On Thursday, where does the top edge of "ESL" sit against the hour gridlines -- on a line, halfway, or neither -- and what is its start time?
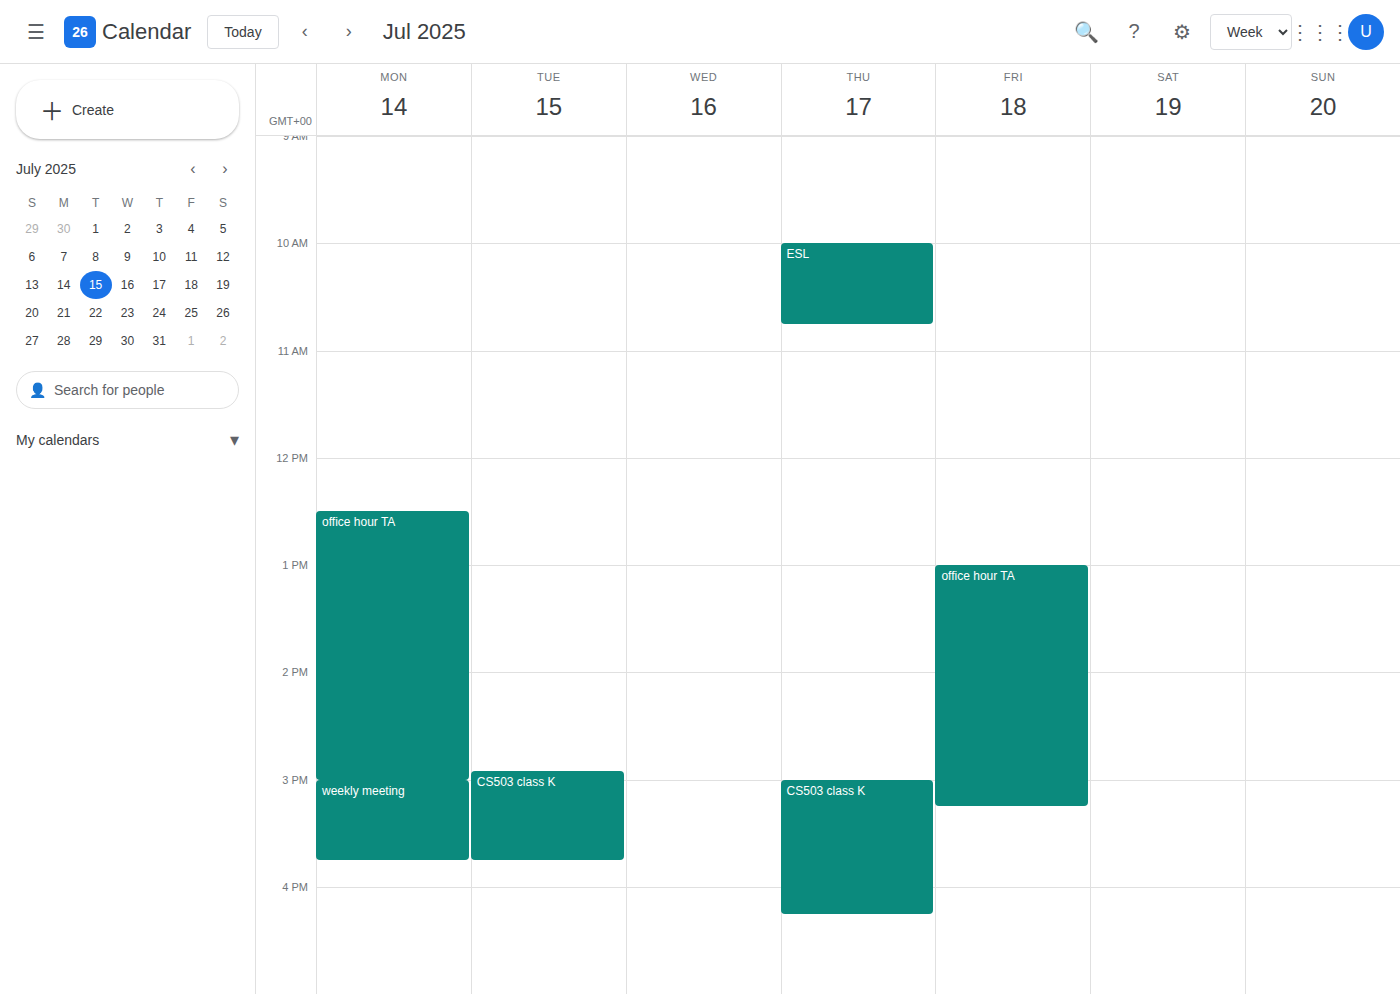
10:00 AM -- exactly on the 10 AM line.